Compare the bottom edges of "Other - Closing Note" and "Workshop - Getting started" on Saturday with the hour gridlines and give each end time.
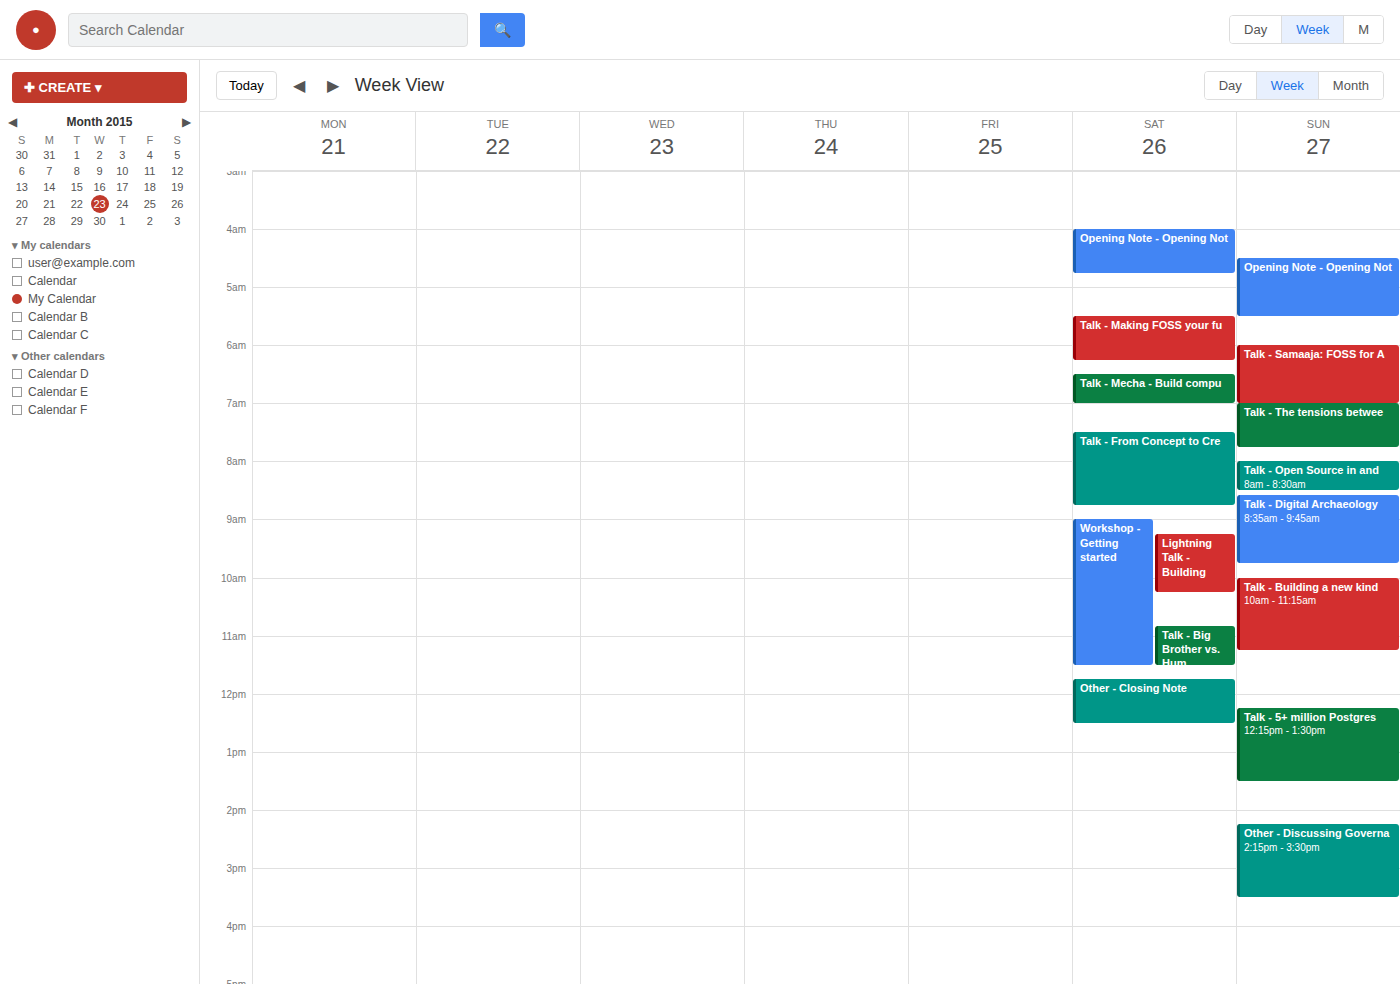
"Other - Closing Note": 12:30 PM, halfway between the 12 PM and 1 PM lines. "Workshop - Getting started": 11:30 AM, halfway between the 11 AM and 12 PM lines.